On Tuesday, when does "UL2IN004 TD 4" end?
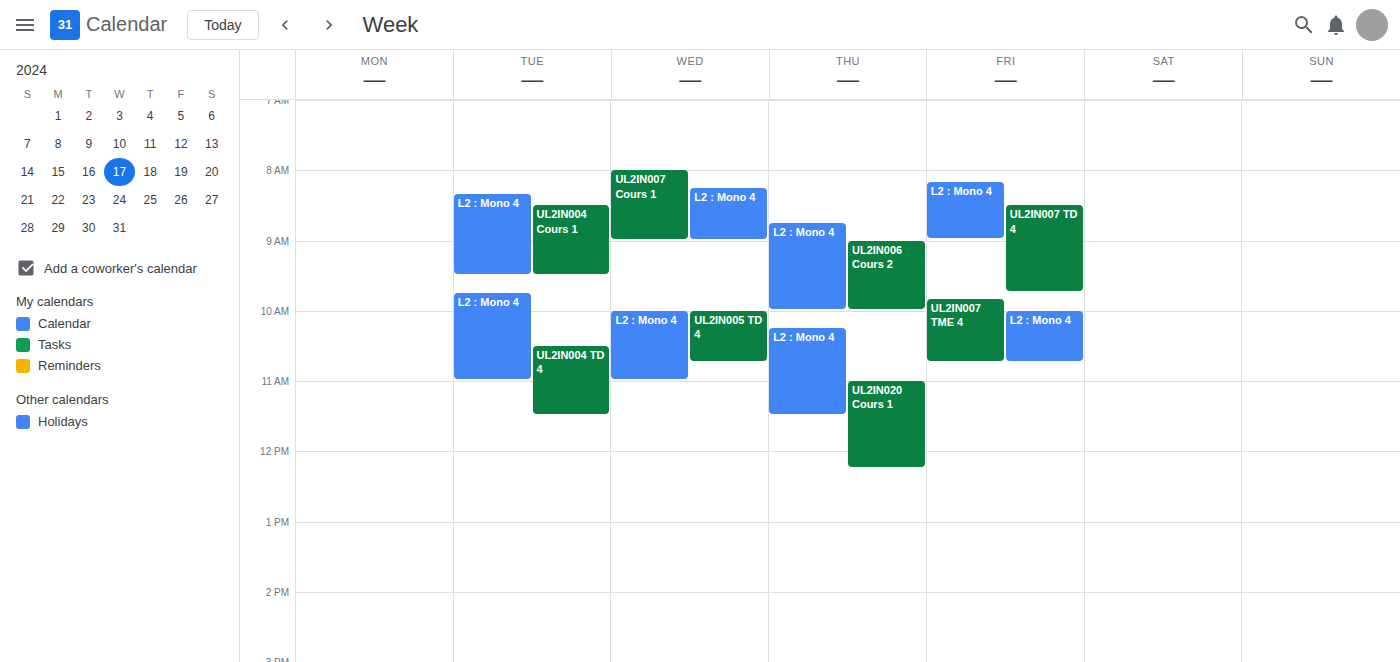
11:30 AM